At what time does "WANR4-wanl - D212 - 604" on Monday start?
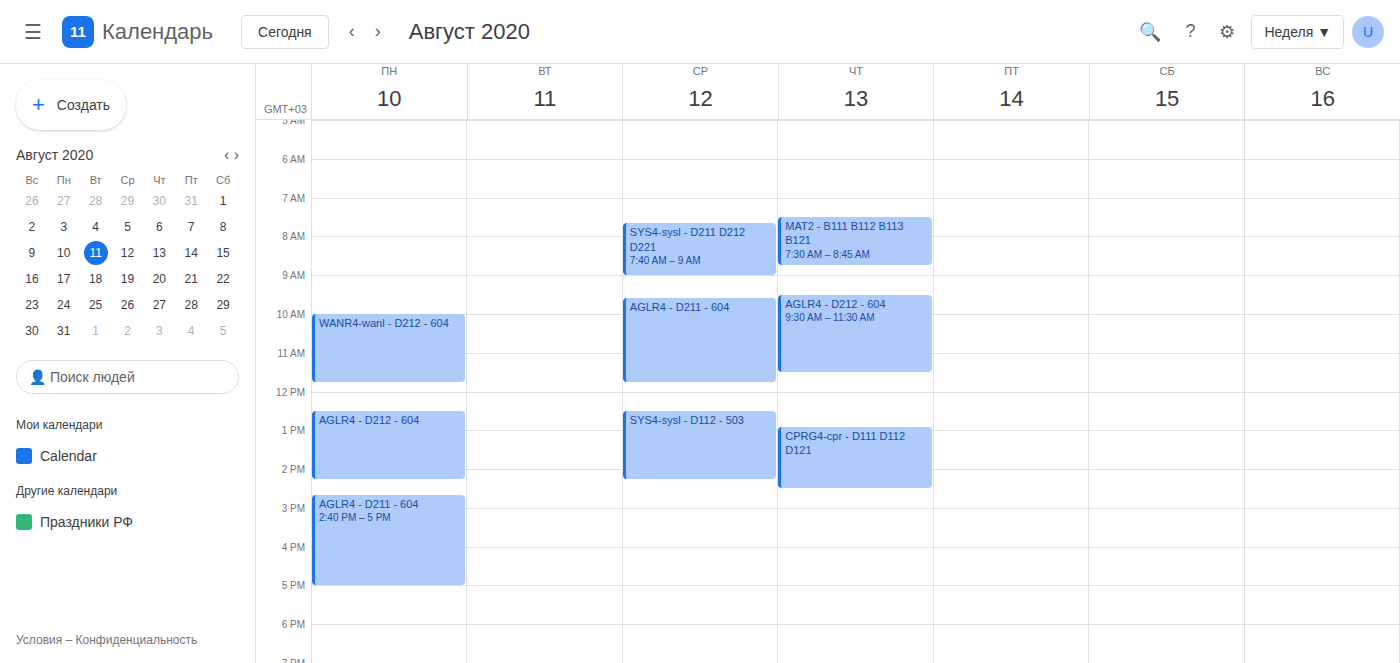
10:00 AM